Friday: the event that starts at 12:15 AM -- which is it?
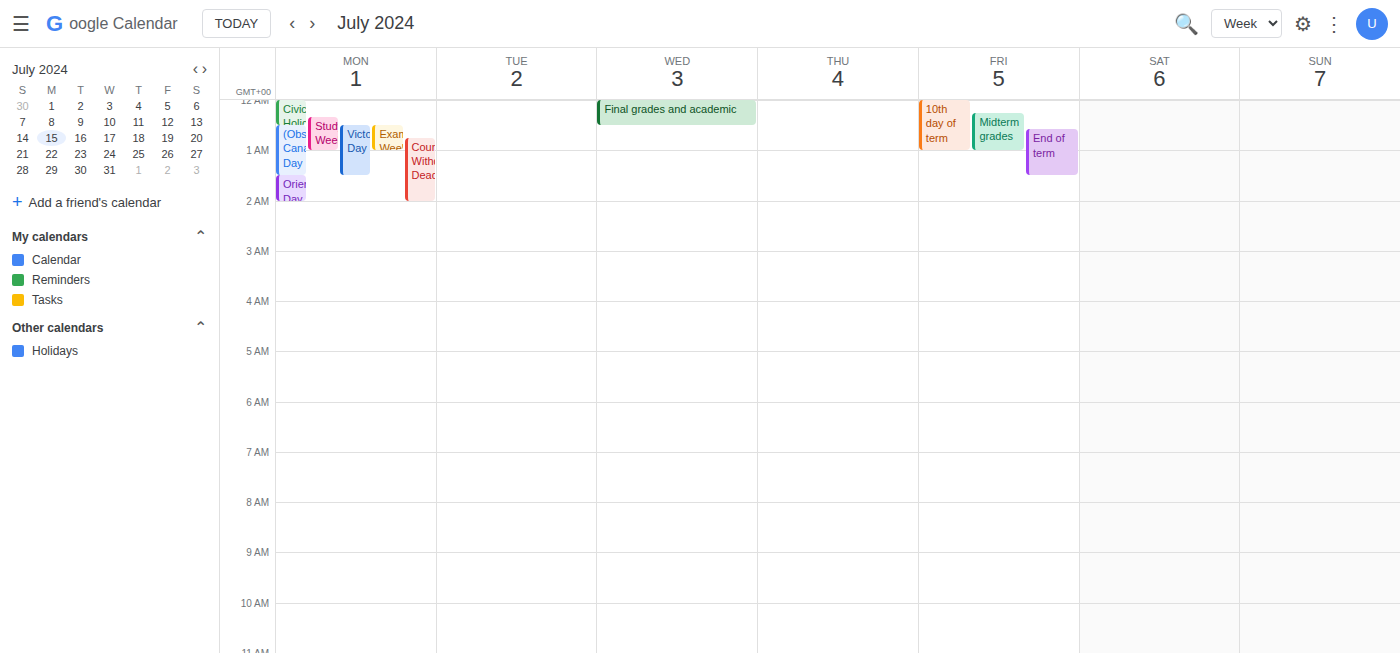
"Midterm grades"